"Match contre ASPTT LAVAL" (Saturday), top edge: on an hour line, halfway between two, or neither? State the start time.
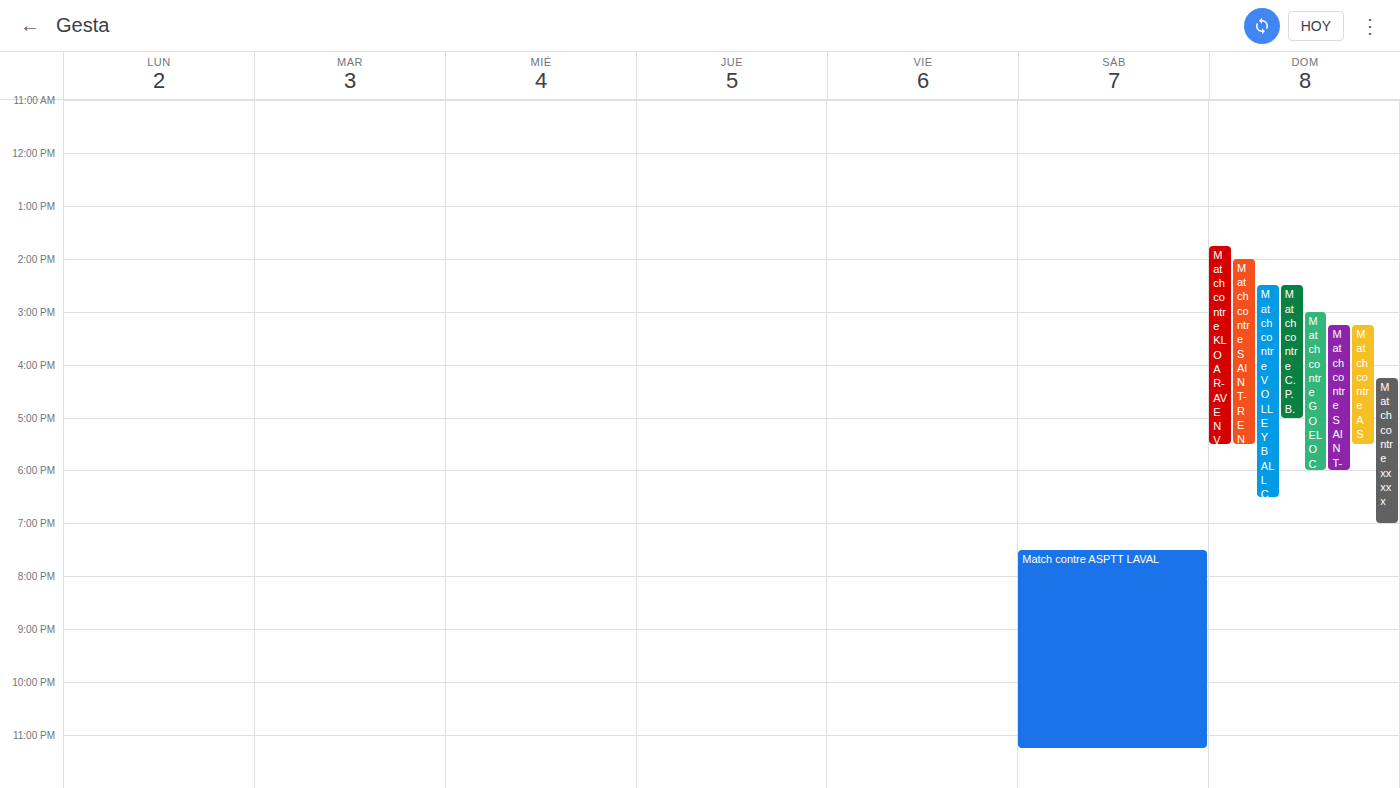
7:30 PM -- halfway between the 7 PM and 8 PM lines.